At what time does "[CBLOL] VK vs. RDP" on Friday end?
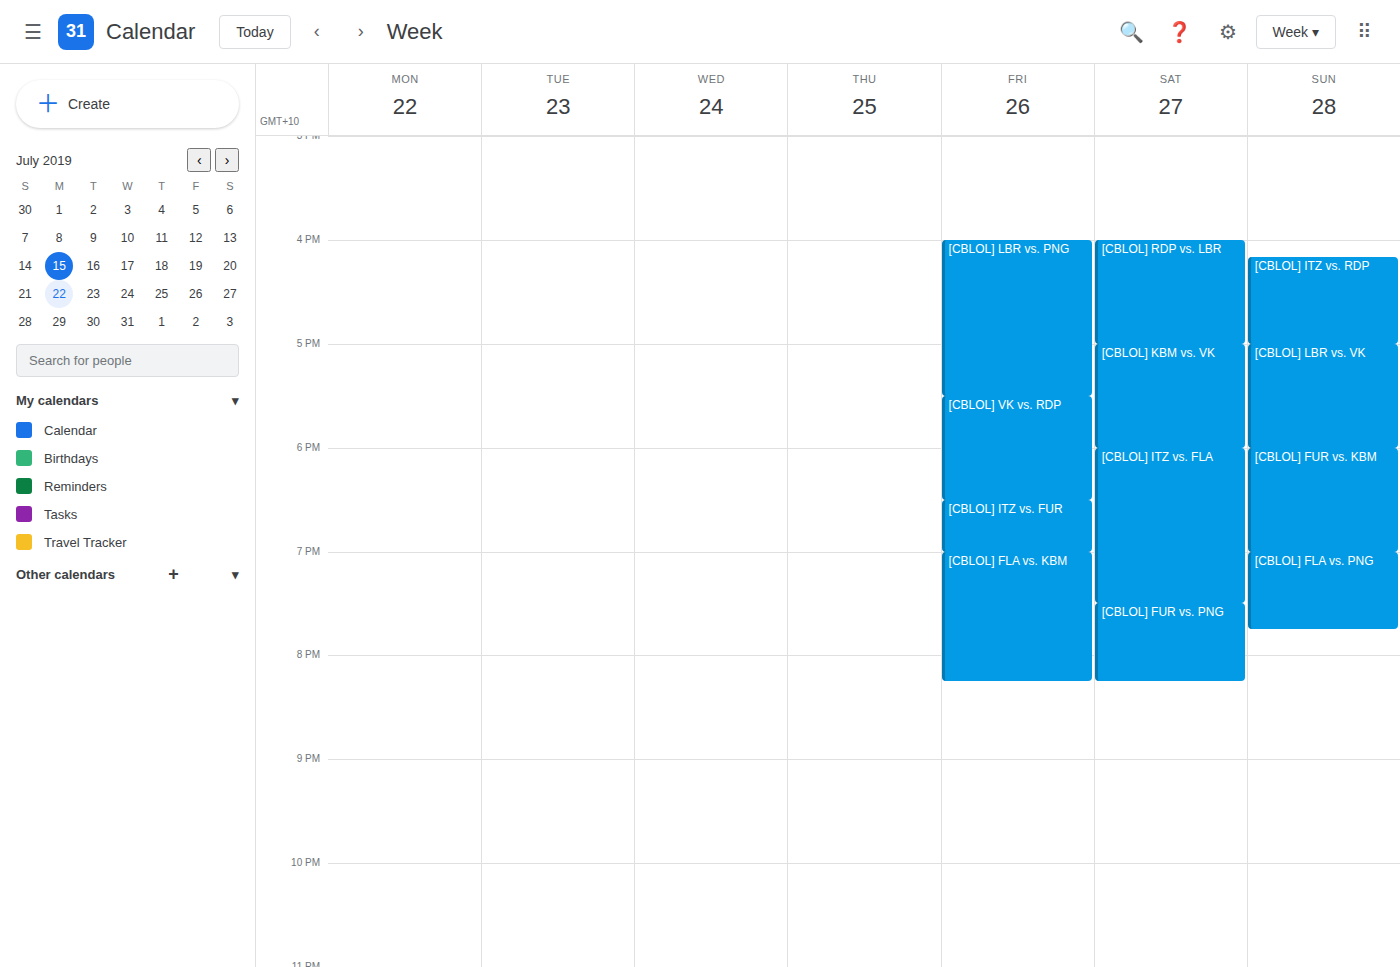
6:30 PM